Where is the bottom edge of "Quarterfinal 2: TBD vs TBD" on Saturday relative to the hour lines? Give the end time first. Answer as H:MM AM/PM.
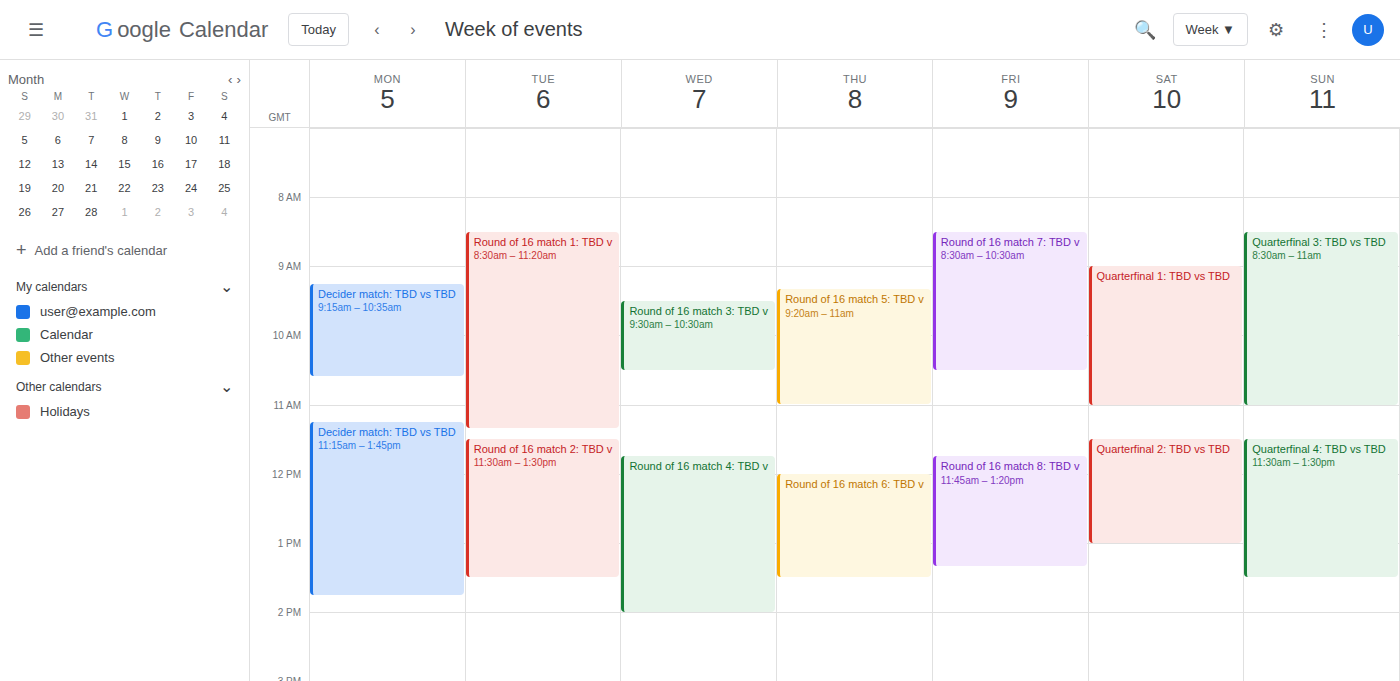
1:00 PM -- exactly on the 1 PM line.